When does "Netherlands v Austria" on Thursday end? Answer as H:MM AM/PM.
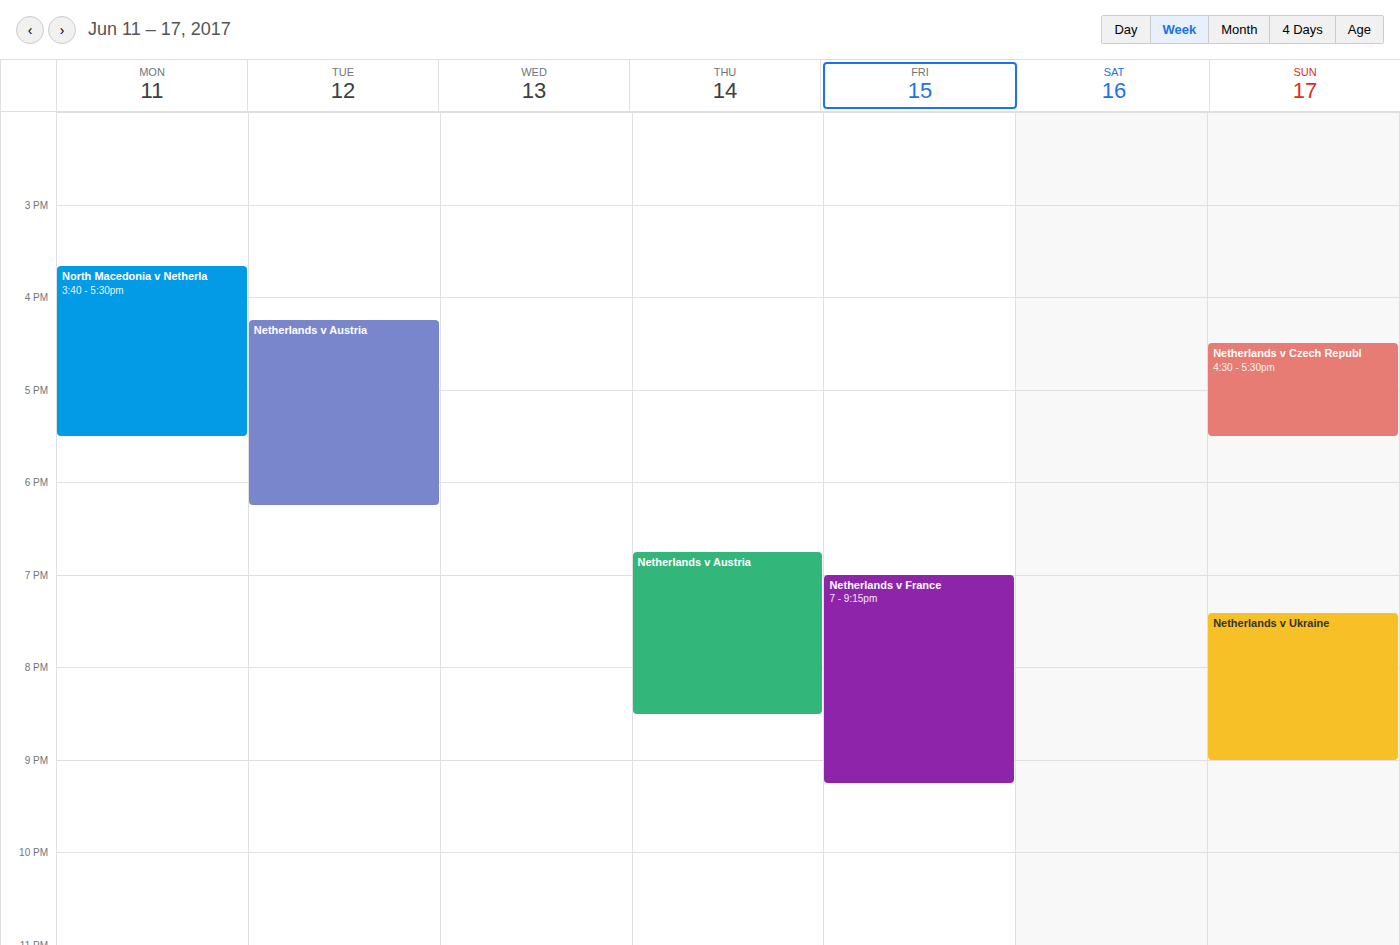
8:30 PM